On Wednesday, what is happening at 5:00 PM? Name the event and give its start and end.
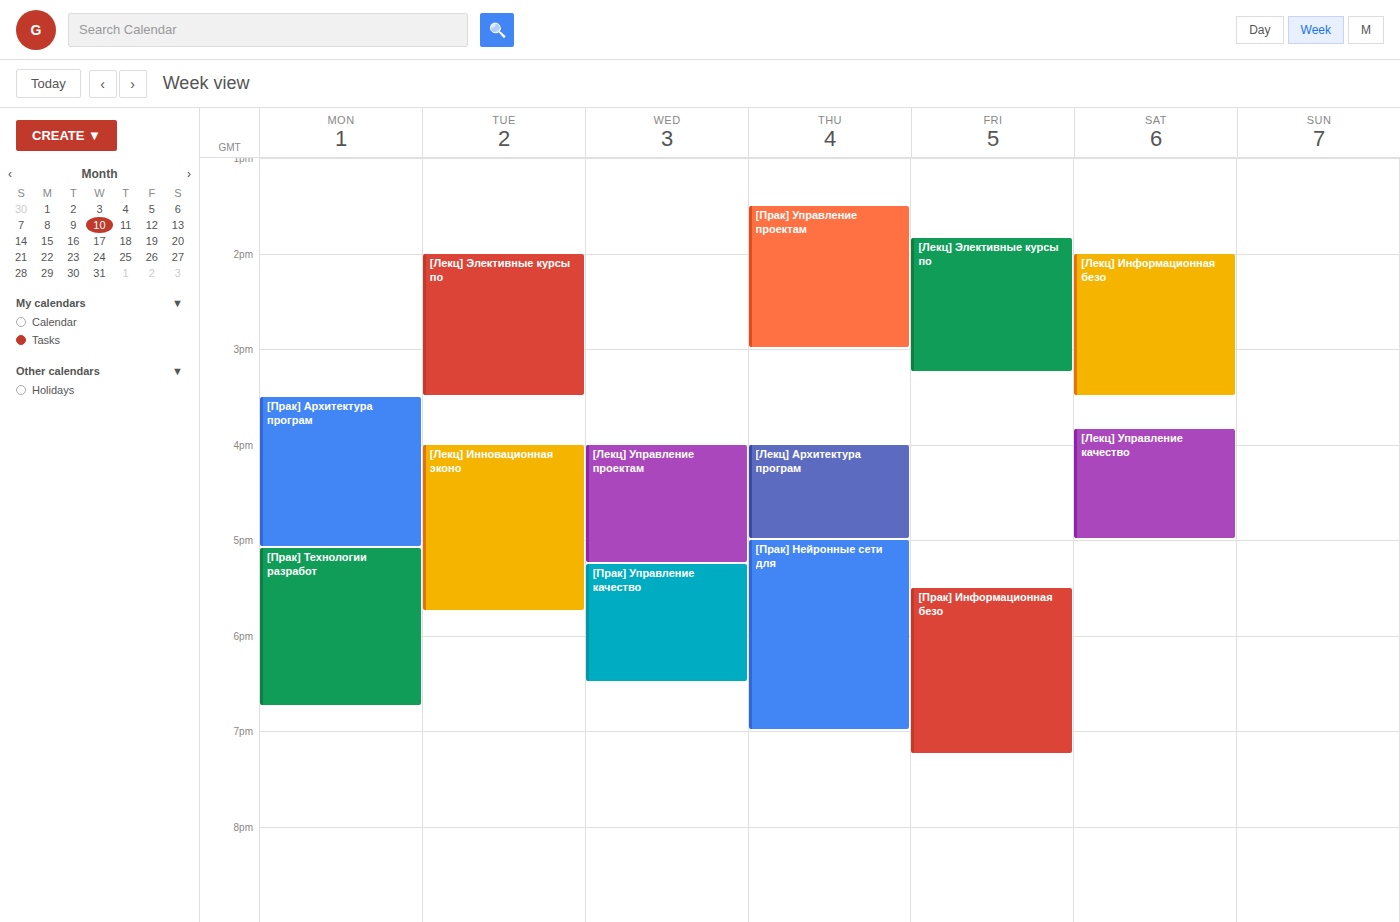
"[Лекц] Управление проектам", 4:00 PM to 5:15 PM